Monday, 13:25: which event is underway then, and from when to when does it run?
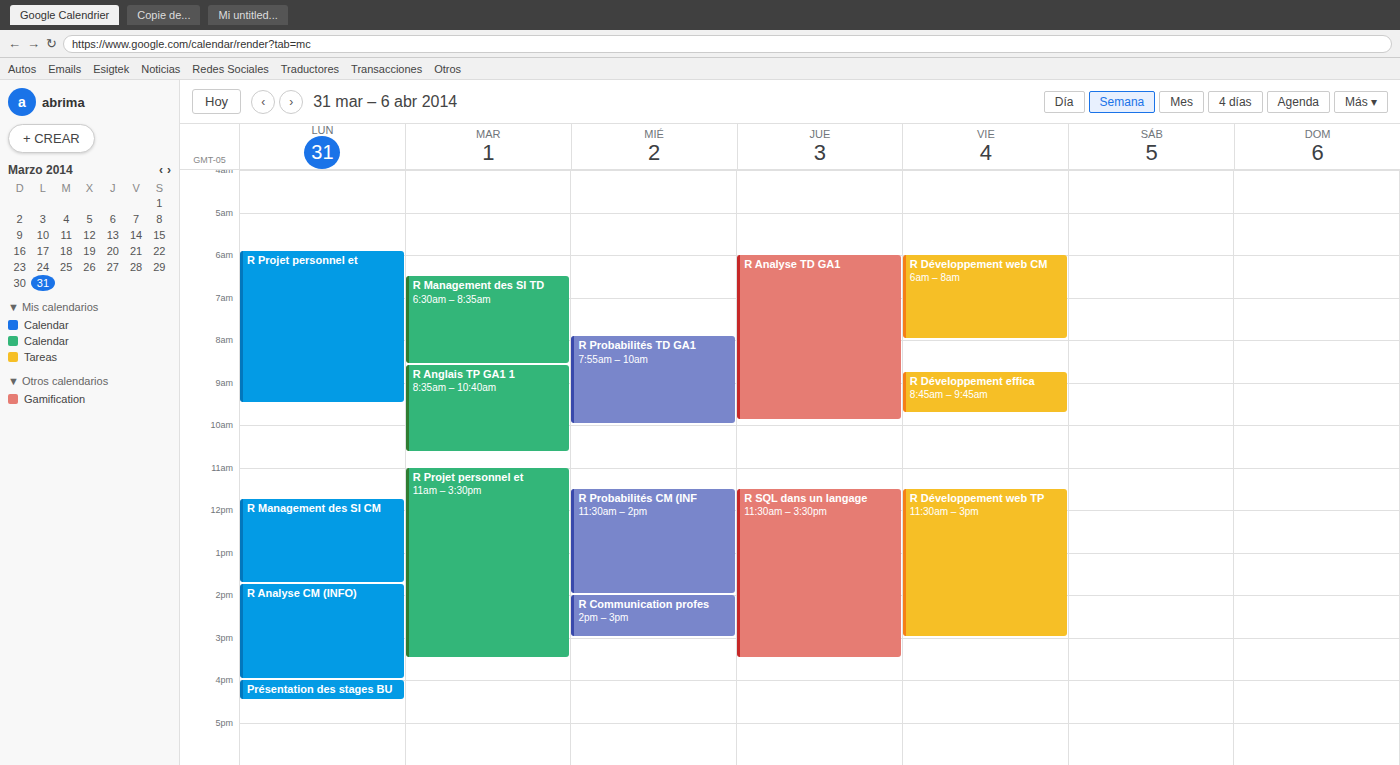
"R Management des SI CM", 11:45 to 13:45